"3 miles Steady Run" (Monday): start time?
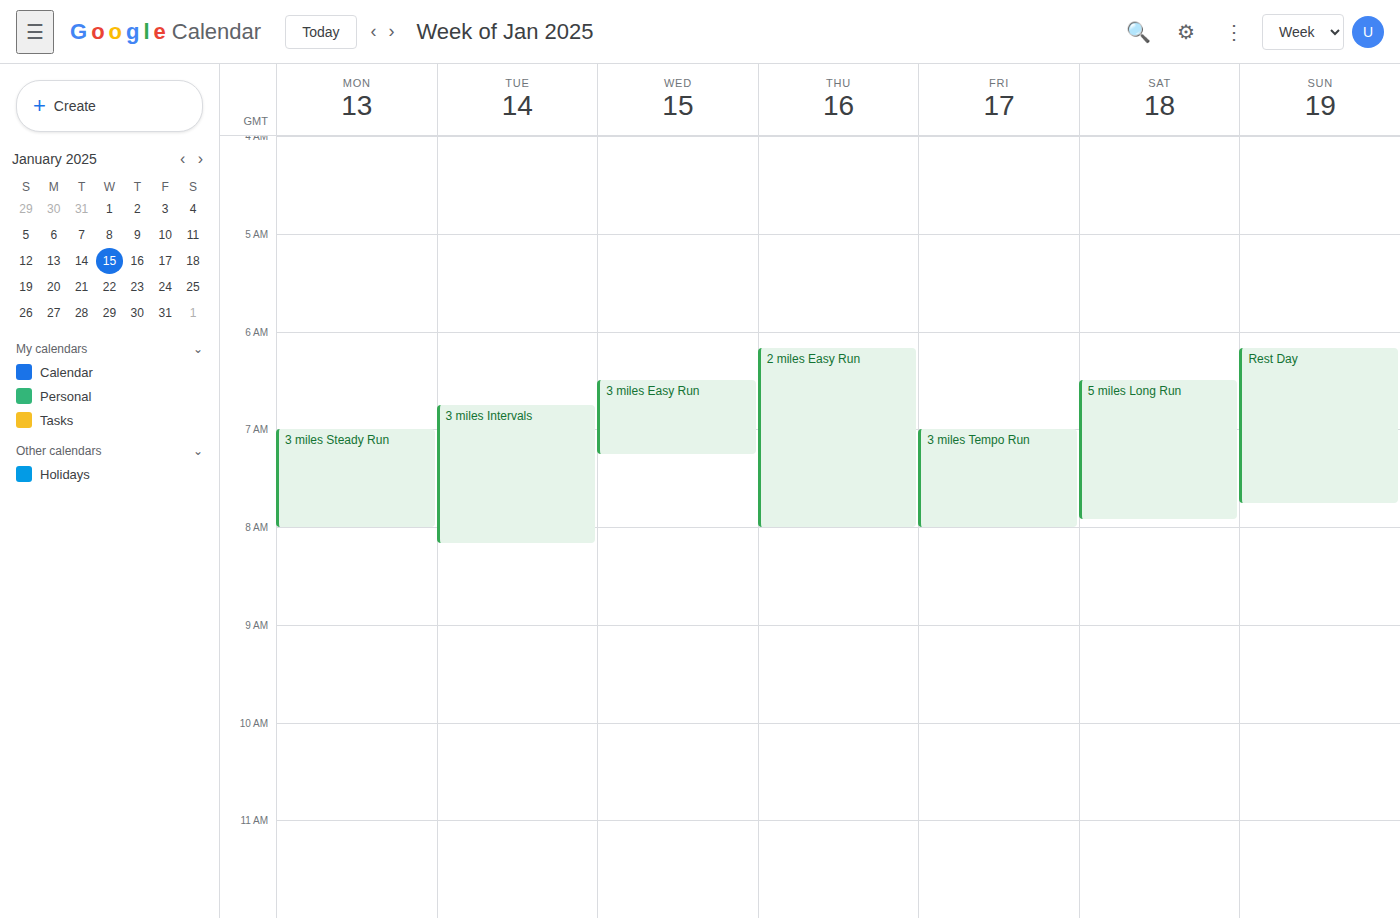
7:00 AM